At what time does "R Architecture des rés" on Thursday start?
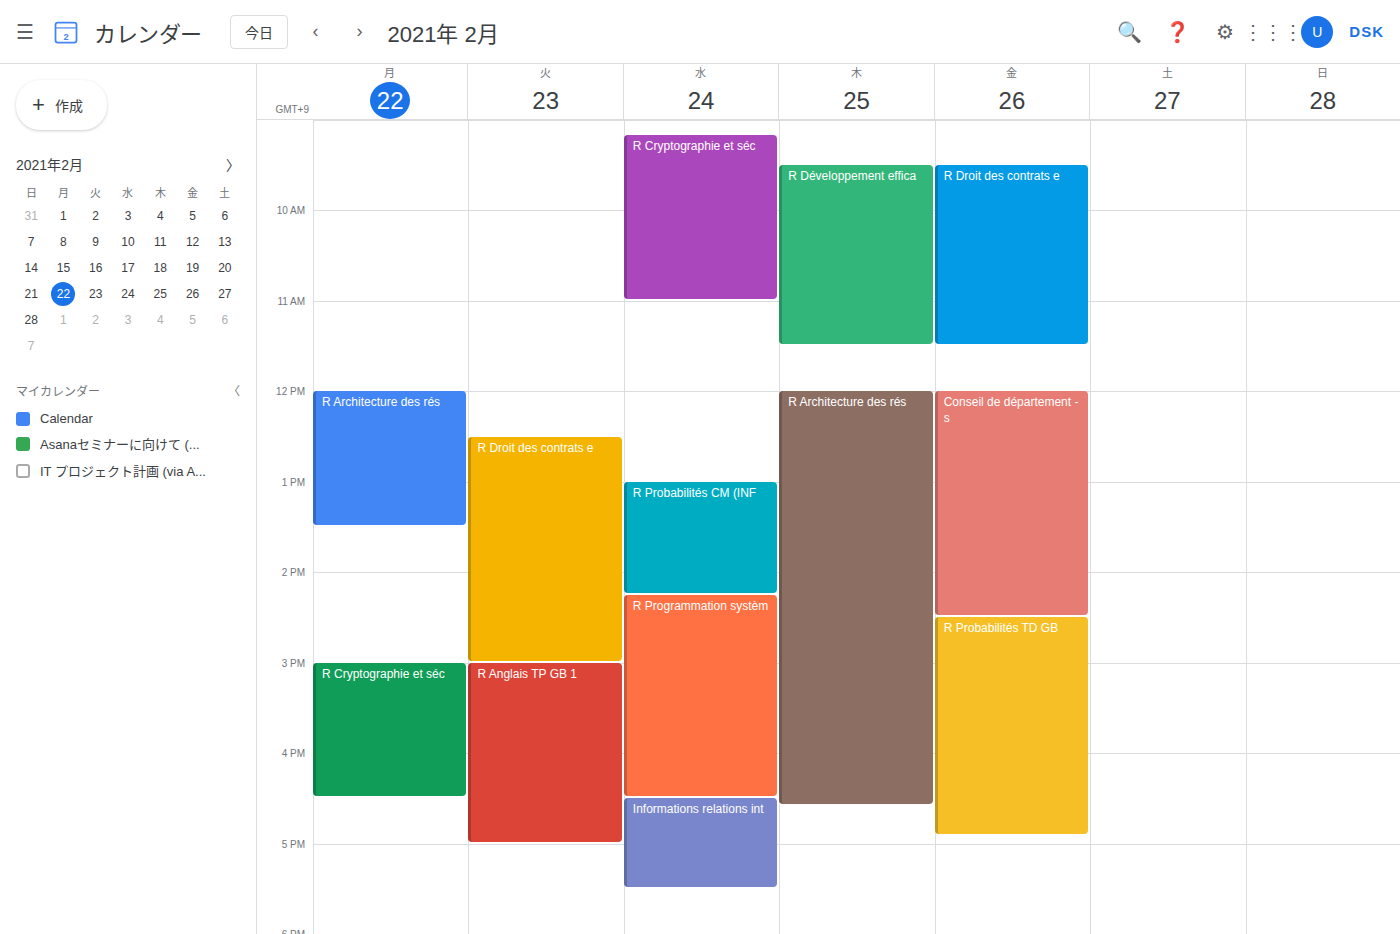
12:00 PM